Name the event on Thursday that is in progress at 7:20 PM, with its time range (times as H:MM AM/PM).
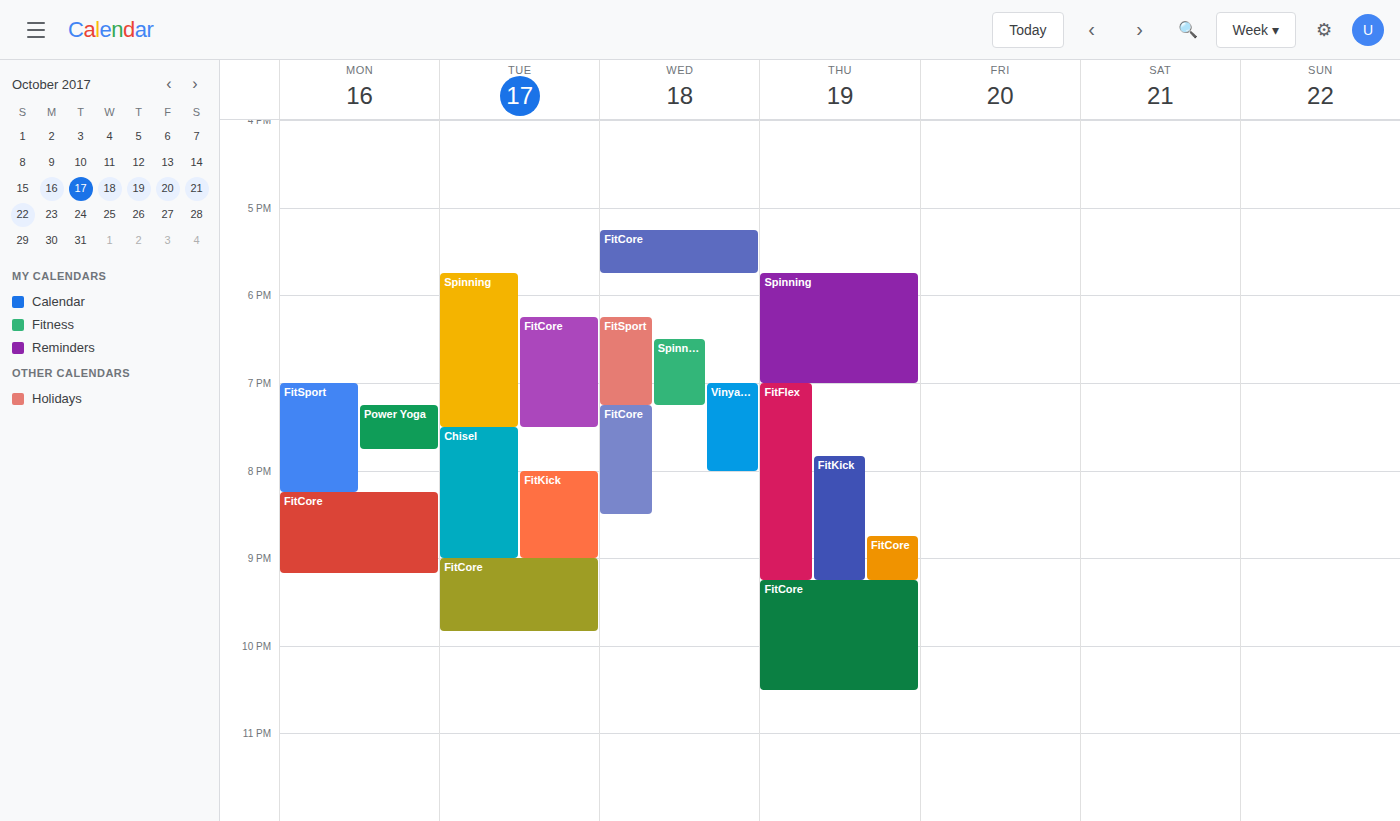
"FitFlex", 7:00 PM to 9:15 PM